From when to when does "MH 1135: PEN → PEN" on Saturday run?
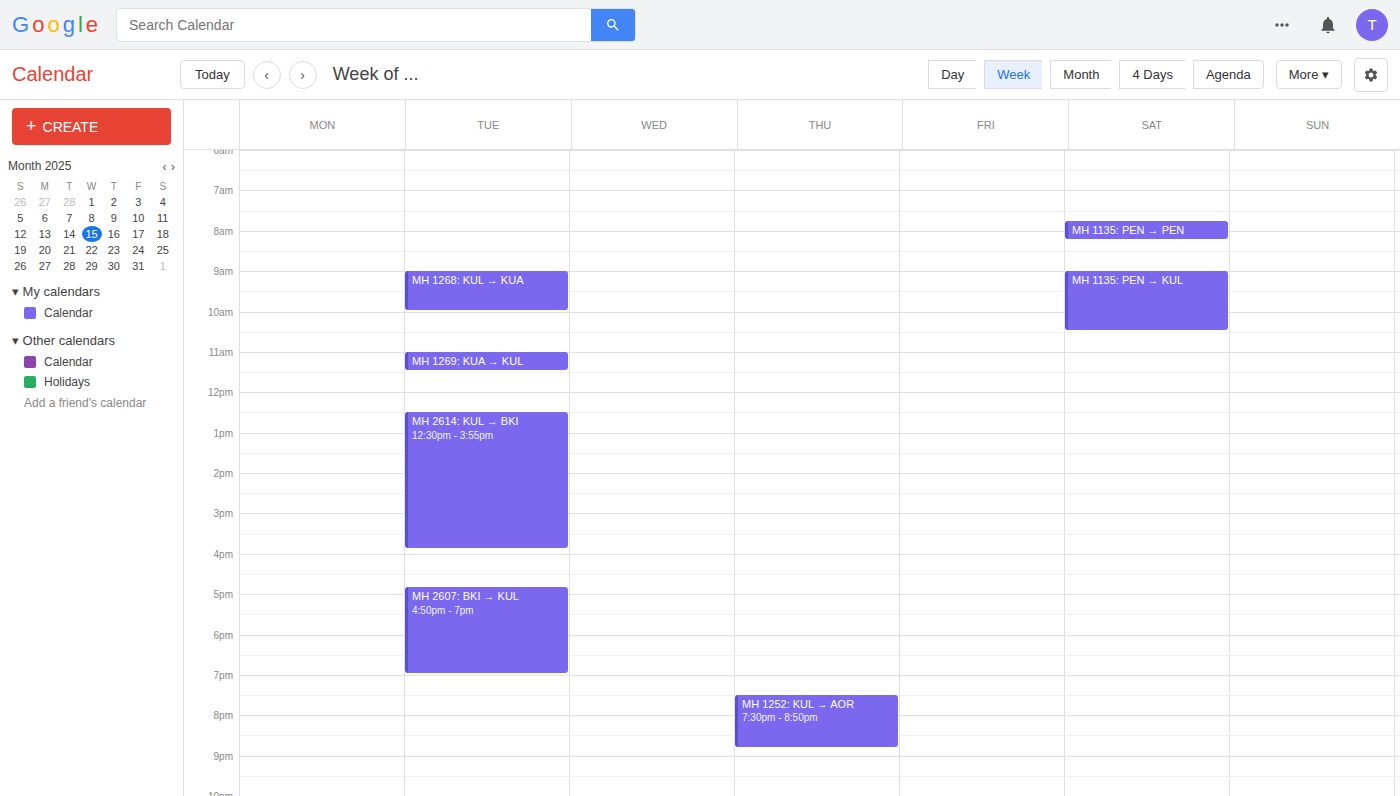
7:45 AM to 8:15 AM